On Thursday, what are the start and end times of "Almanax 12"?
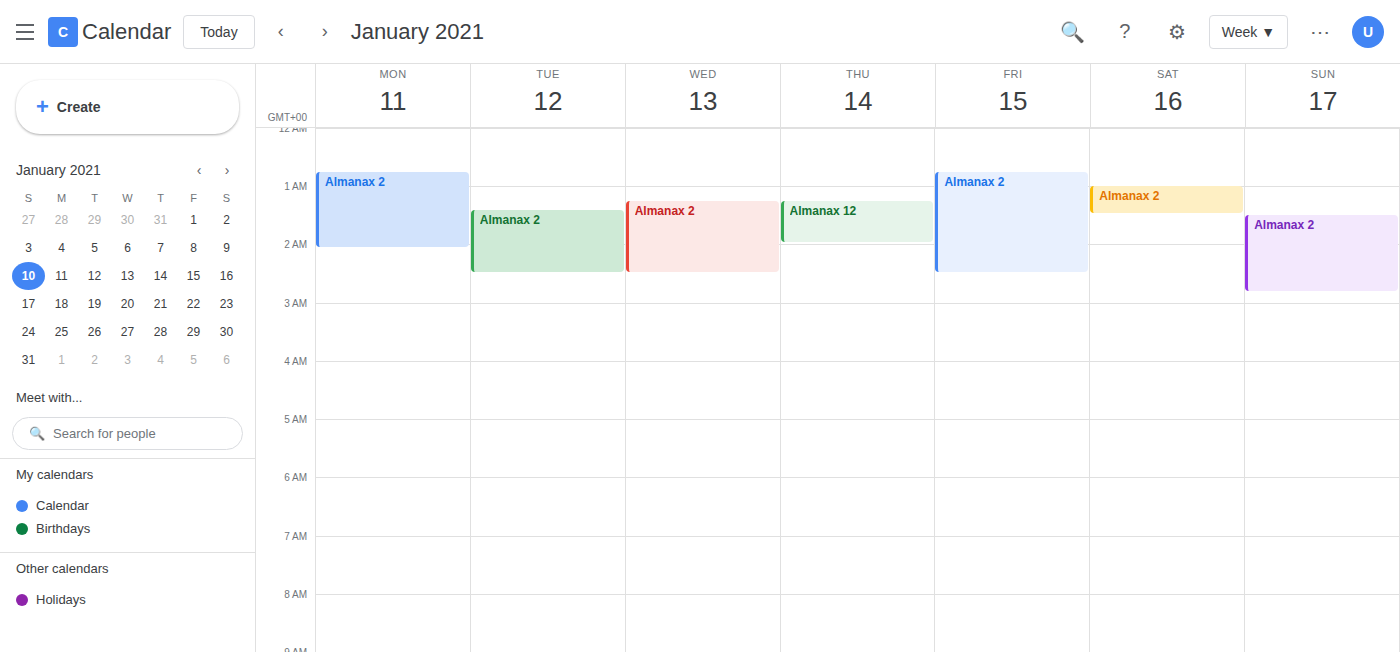
1:15 AM to 2:00 AM